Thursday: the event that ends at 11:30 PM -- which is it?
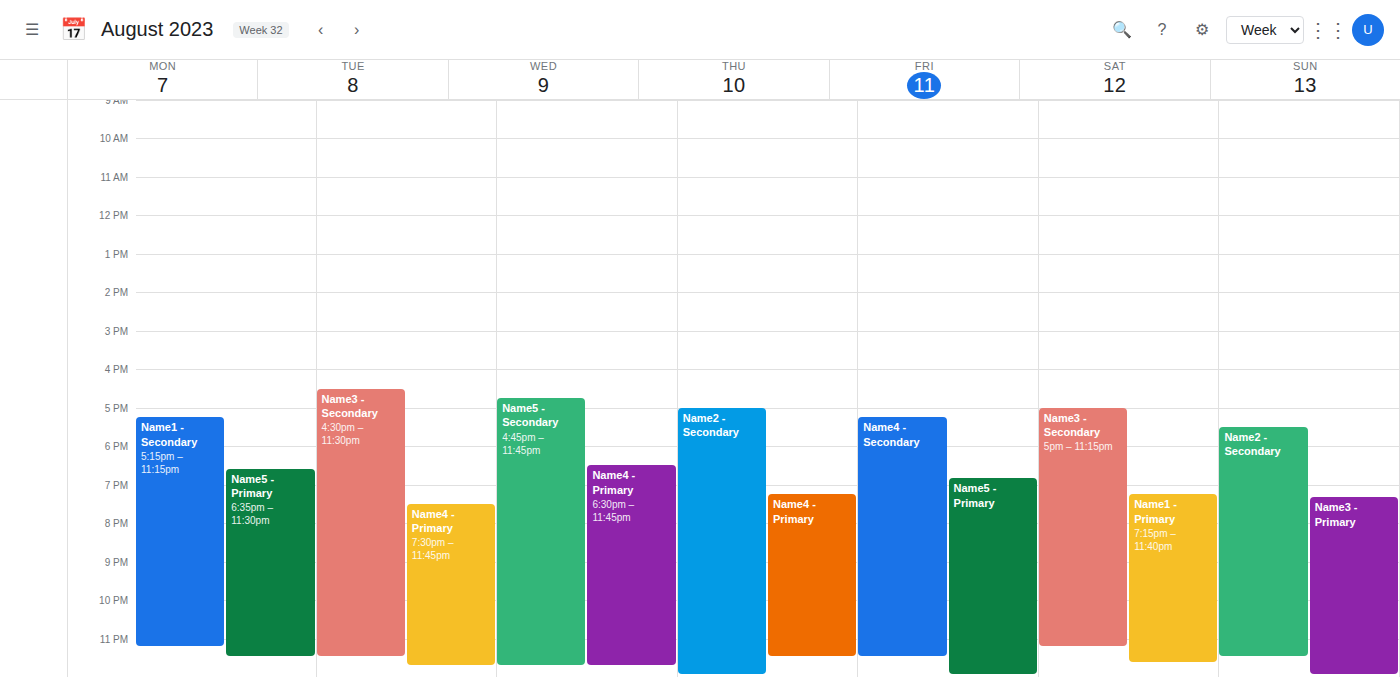
"Name4 - Primary"